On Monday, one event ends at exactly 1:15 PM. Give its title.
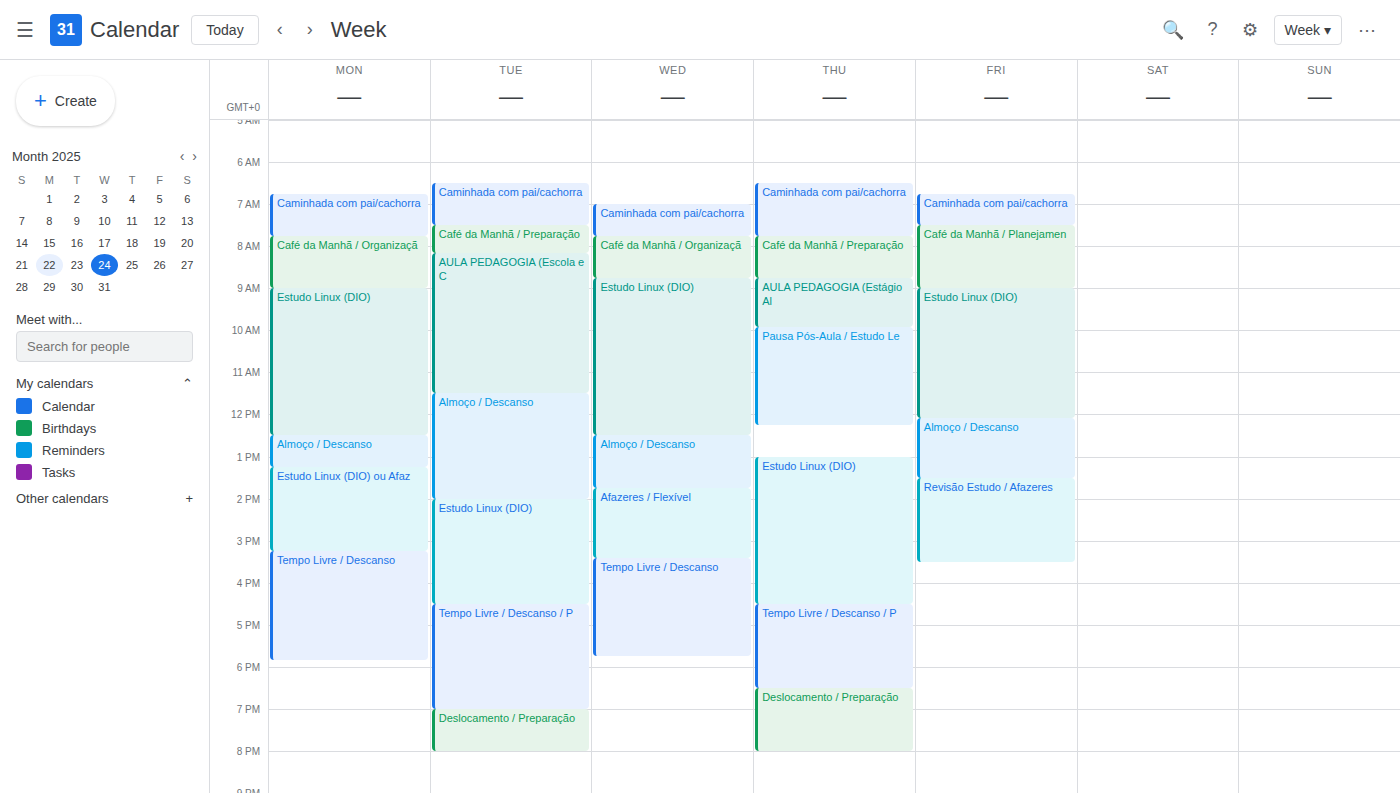
"Almoço / Descanso"